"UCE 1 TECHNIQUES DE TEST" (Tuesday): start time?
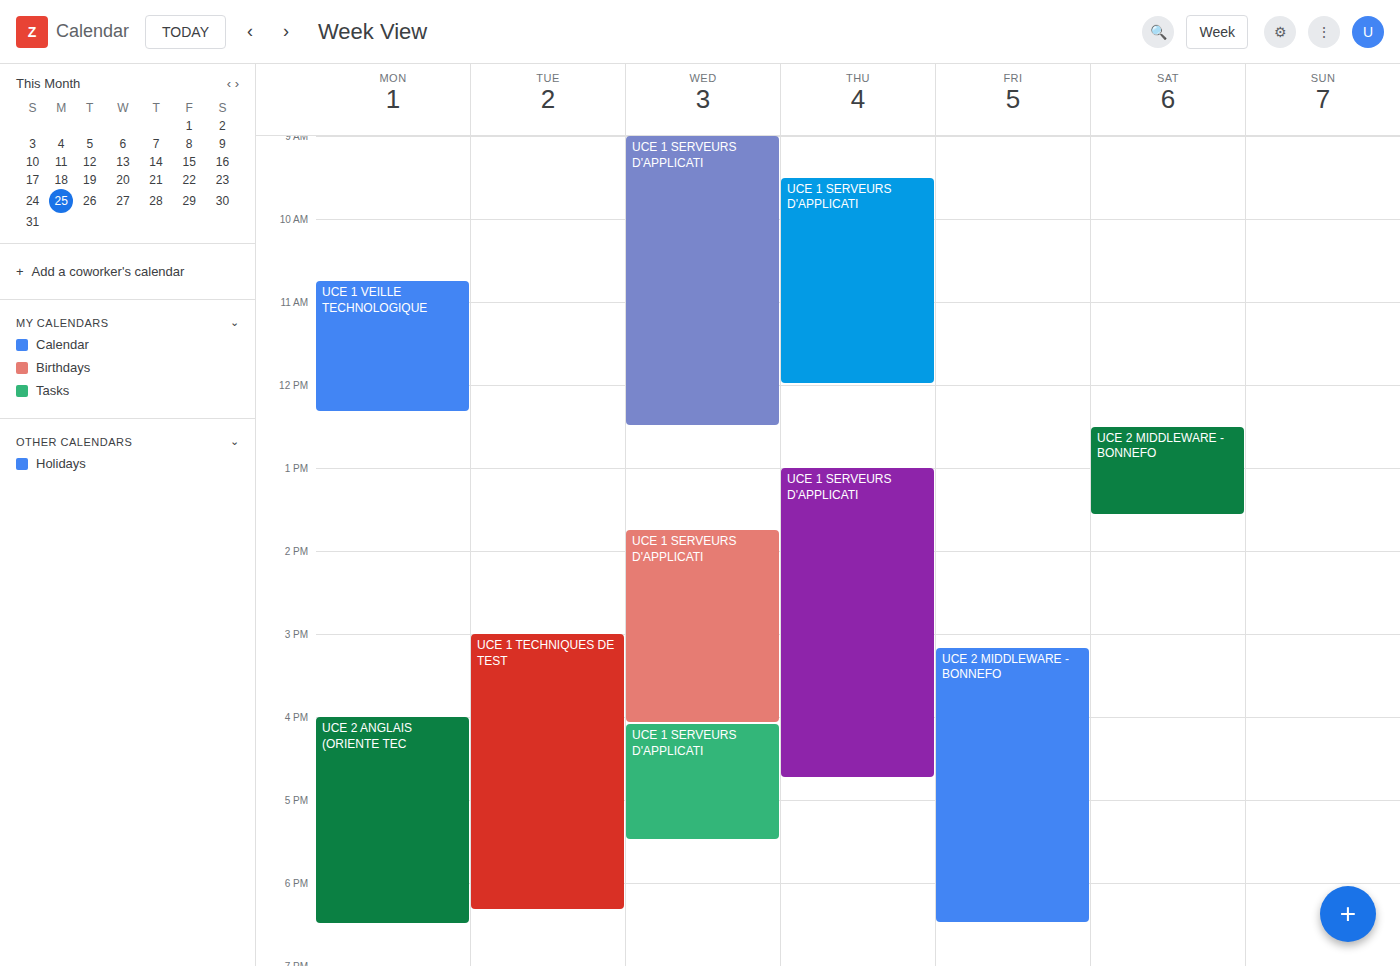
3:00 PM